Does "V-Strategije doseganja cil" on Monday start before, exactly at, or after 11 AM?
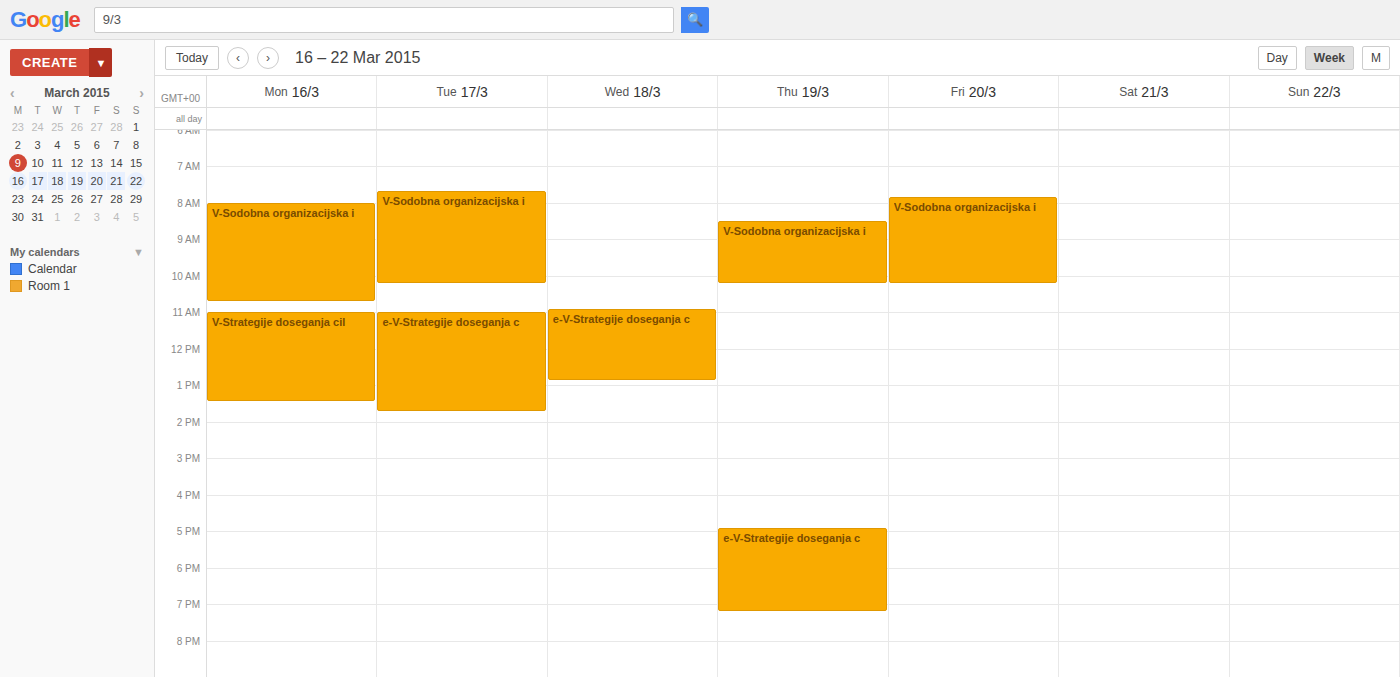
11:00 AM -- exactly at 11 AM, on the 11 AM line.